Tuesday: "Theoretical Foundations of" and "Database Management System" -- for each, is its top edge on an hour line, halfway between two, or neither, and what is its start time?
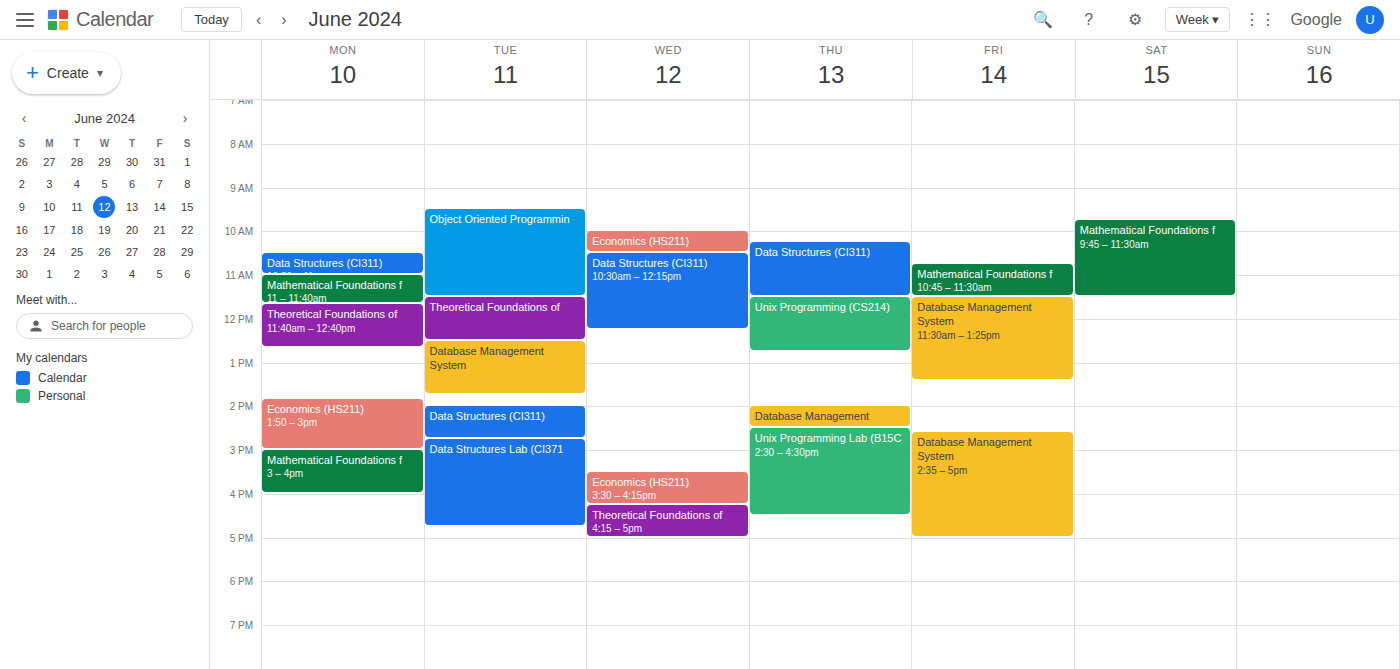
"Theoretical Foundations of": 11:30 AM, halfway between the 11 AM and 12 PM lines. "Database Management System": 12:30 PM, halfway between the 12 PM and 1 PM lines.